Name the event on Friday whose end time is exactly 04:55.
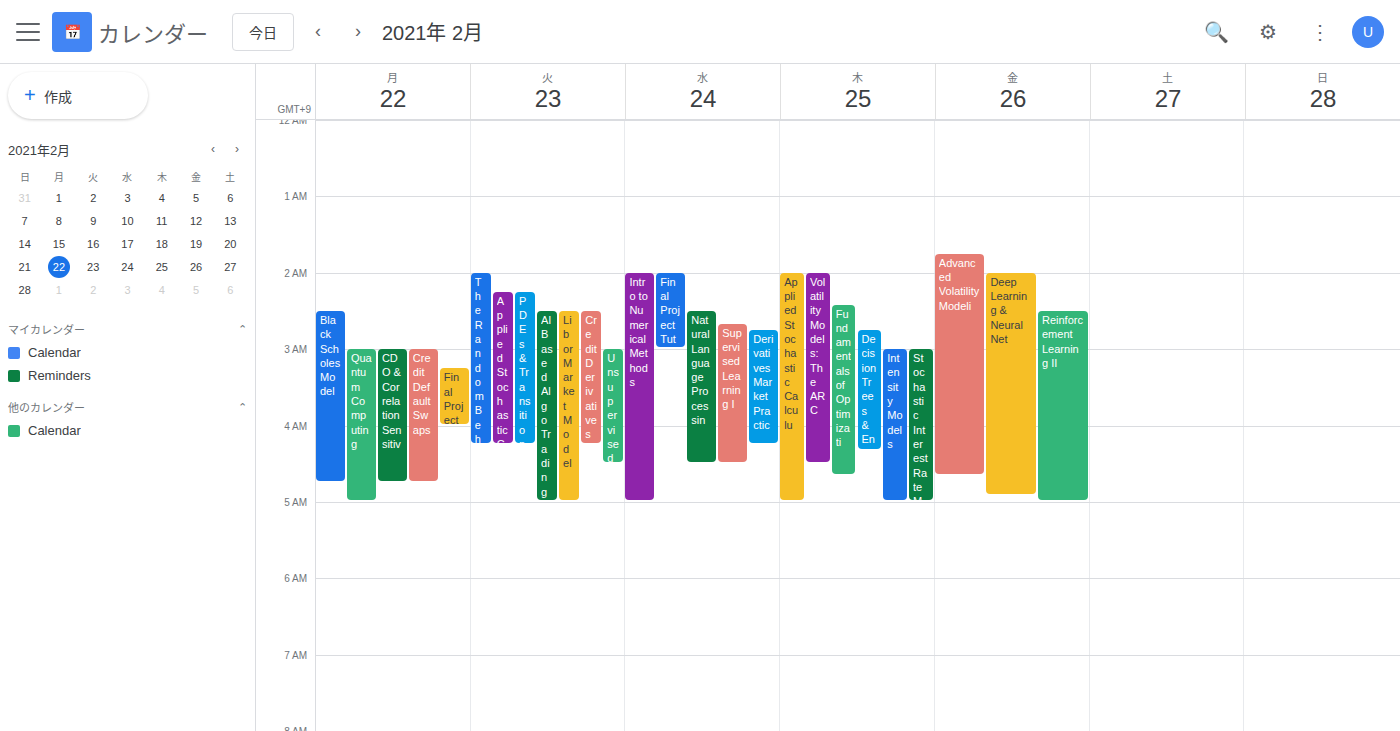
"Deep Learning & Neural Net"